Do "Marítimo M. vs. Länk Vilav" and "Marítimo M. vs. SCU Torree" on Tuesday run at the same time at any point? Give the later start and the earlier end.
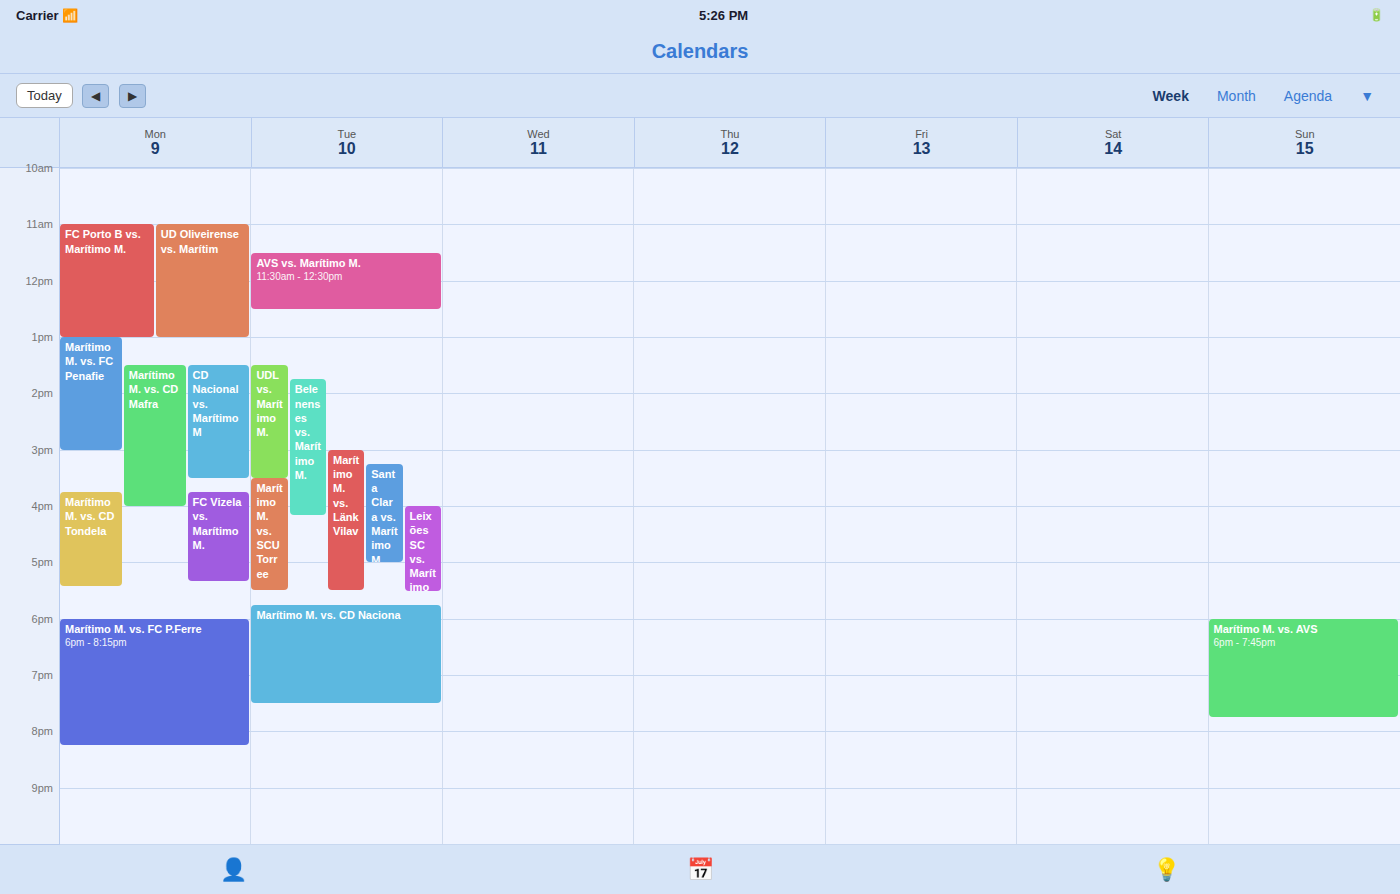
"Marítimo M. vs. SCU Torree" starts at 3:30 PM, before "Marítimo M. vs. Länk Vilav" ends at 5:30 PM -- they overlap.